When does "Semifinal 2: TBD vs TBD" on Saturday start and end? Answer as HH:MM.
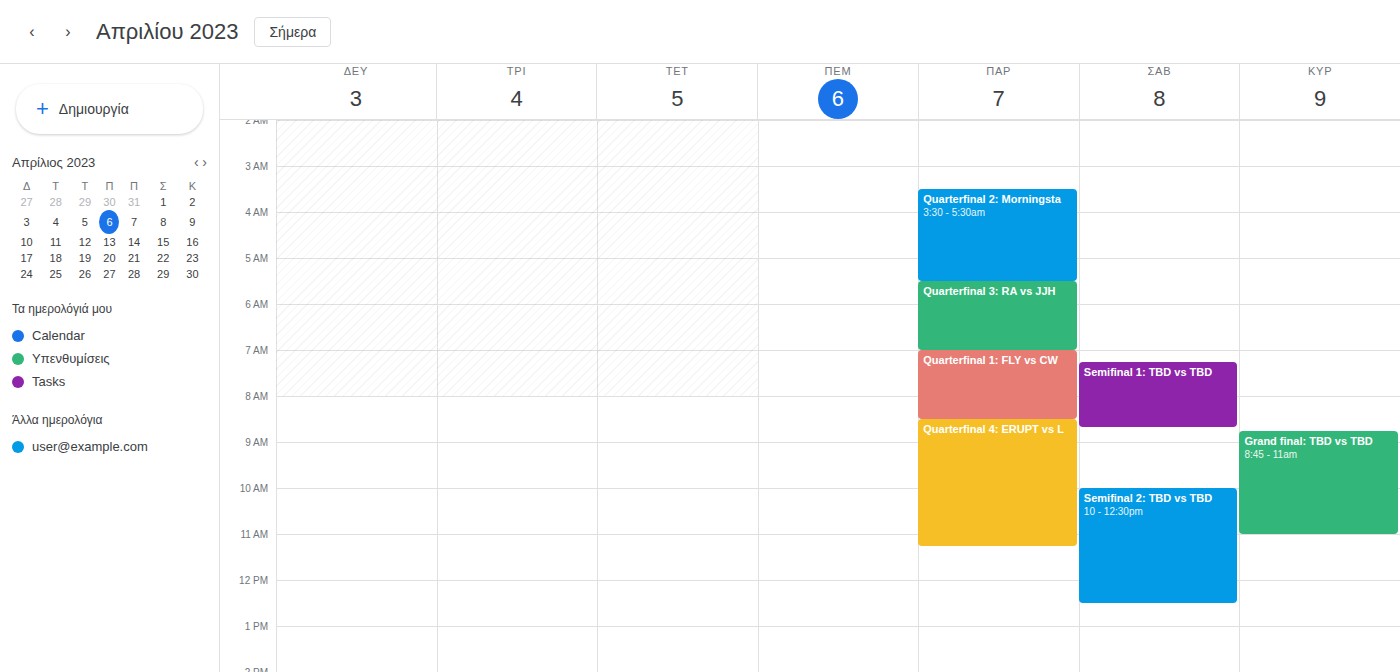
10:00 to 12:30